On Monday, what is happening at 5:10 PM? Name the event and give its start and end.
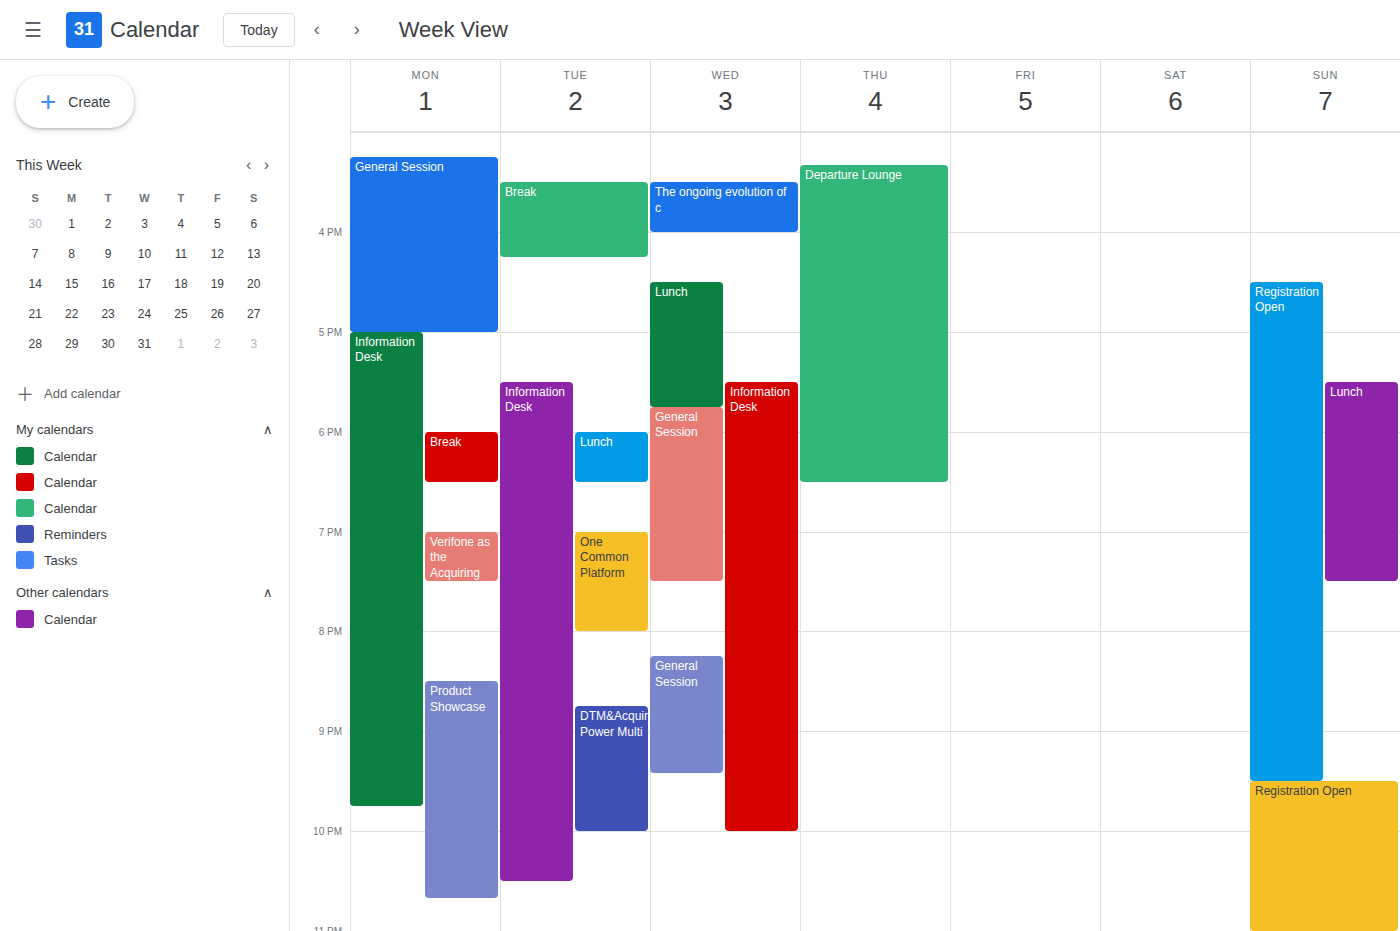
"Information Desk", 5:00 PM to 9:45 PM